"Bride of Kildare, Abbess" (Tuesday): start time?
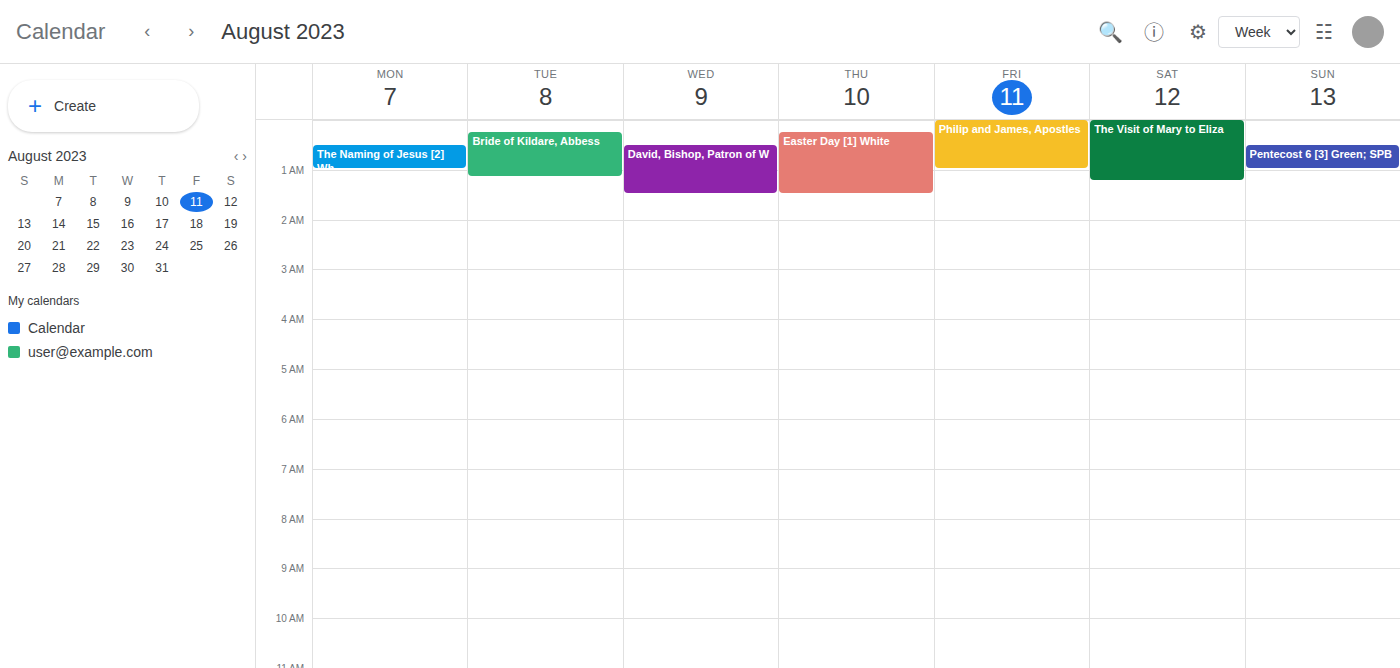
12:15 AM